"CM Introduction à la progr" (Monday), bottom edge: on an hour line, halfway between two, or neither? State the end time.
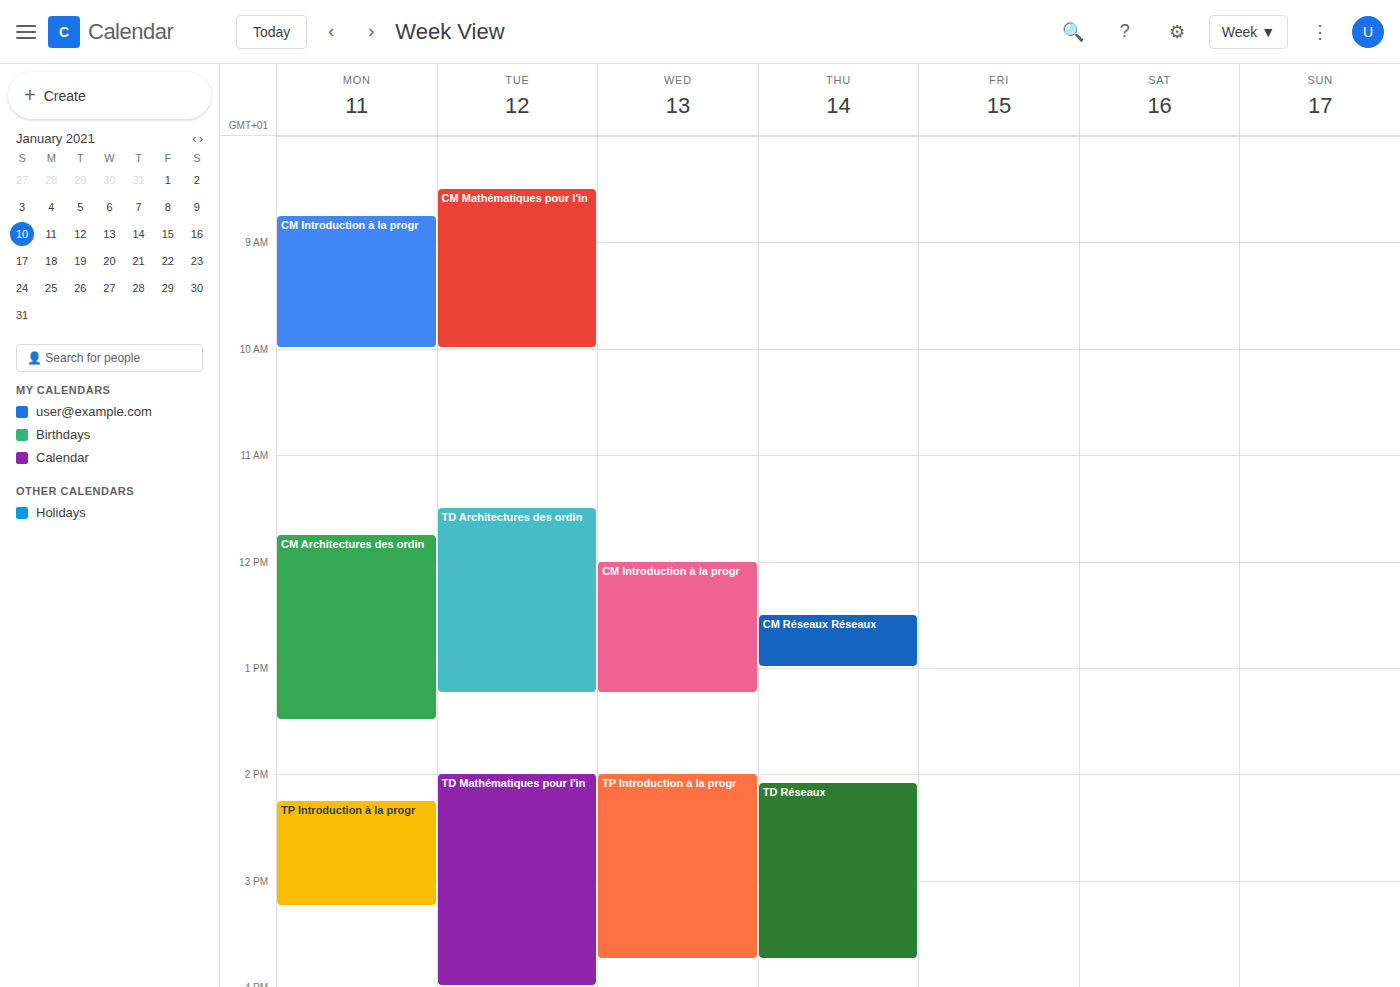
10:00 AM -- exactly on the 10 AM line.